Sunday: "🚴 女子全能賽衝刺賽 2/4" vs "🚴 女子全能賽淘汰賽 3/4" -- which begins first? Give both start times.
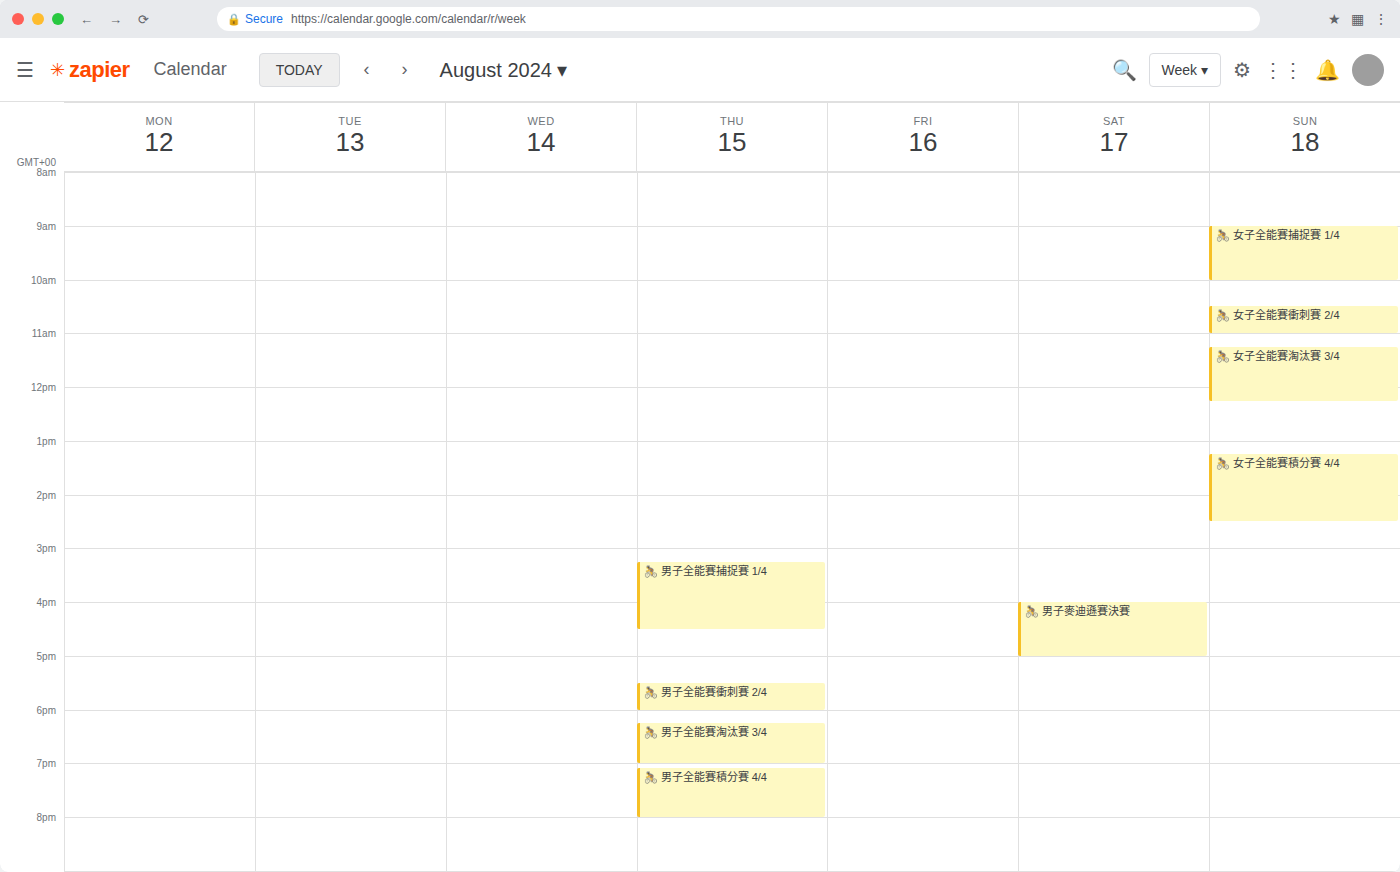
"🚴 女子全能賽衝刺賽 2/4" 10:30 AM; "🚴 女子全能賽淘汰賽 3/4" 11:15 AM.